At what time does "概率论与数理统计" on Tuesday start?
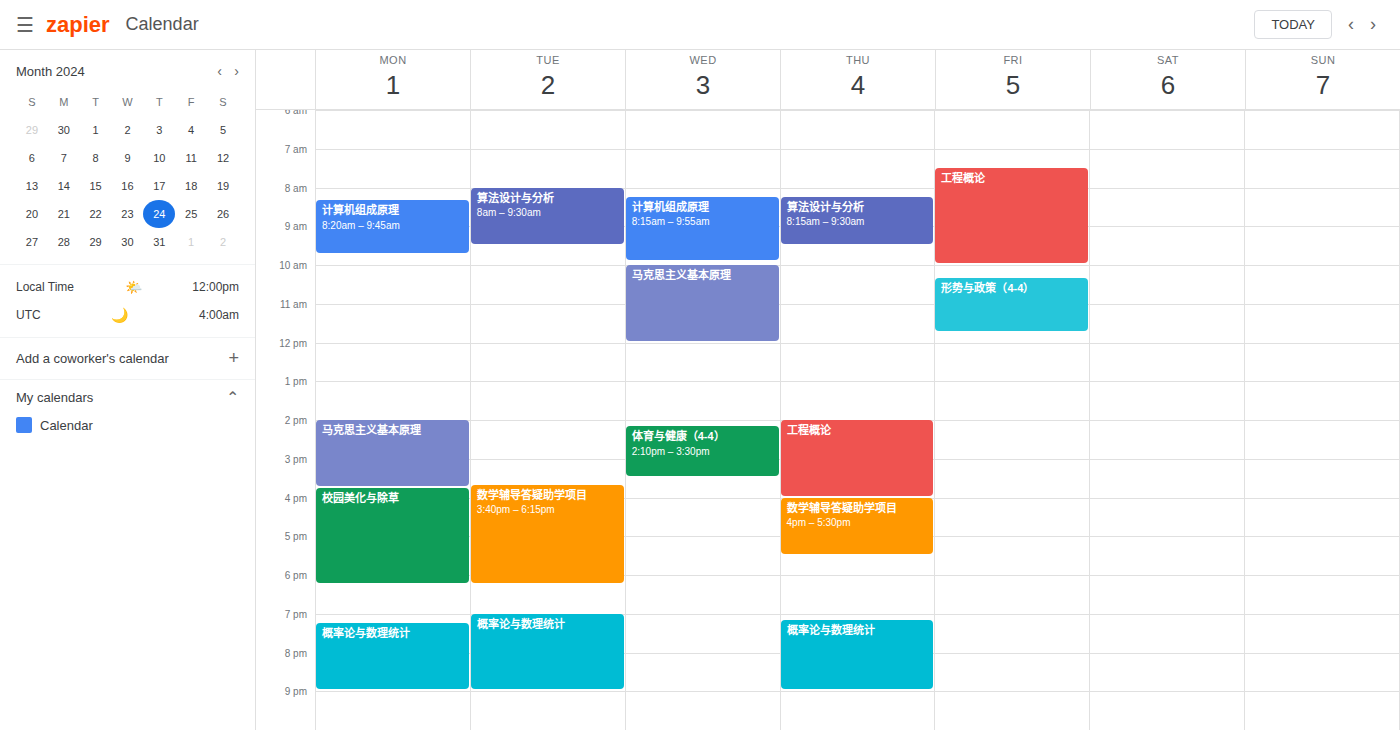
19:00